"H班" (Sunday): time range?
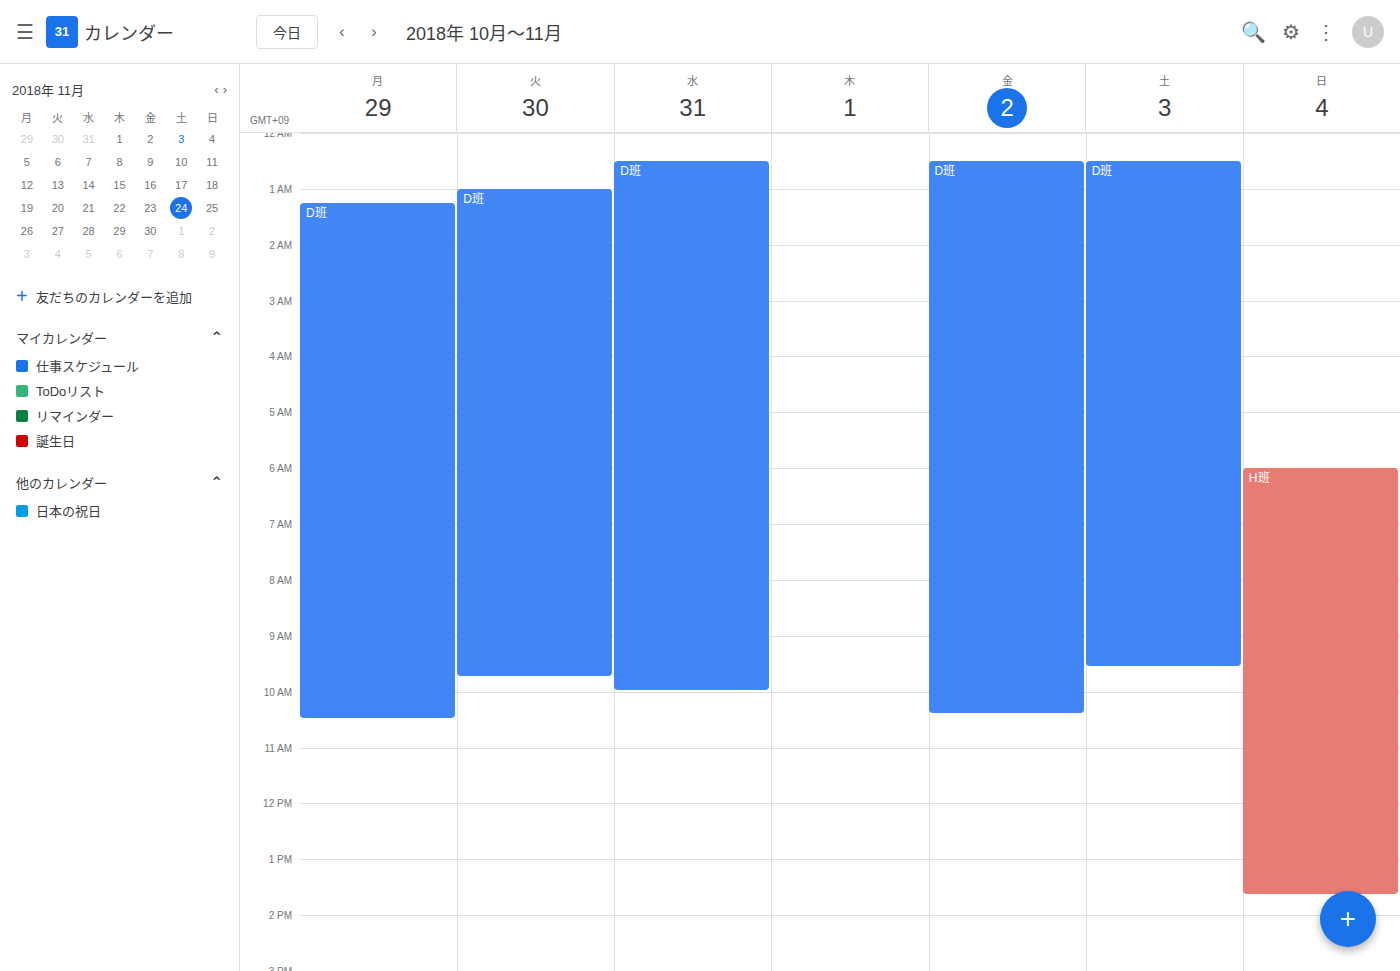
06:00 to 13:40